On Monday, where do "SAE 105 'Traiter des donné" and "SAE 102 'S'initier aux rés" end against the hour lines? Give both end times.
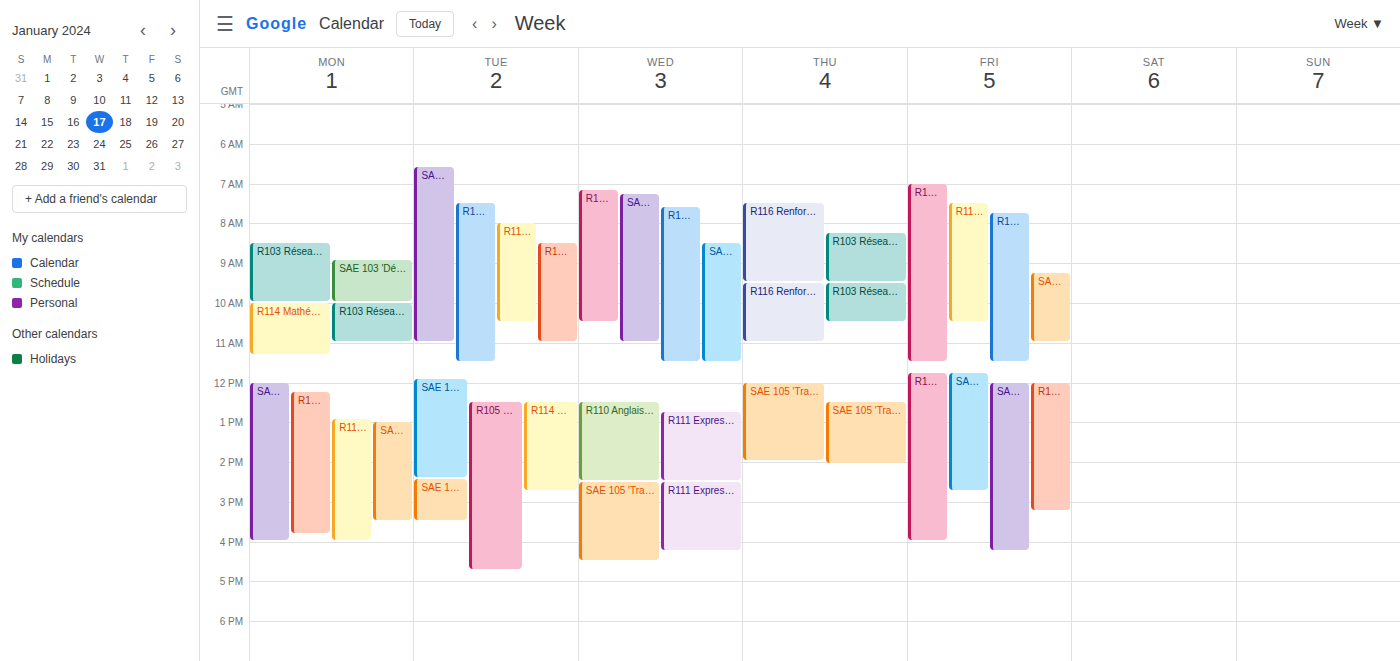
"SAE 105 'Traiter des donné": 3:30 PM, halfway between the 3 PM and 4 PM lines. "SAE 102 'S'initier aux rés": 4:00 PM, exactly on the 4 PM line.